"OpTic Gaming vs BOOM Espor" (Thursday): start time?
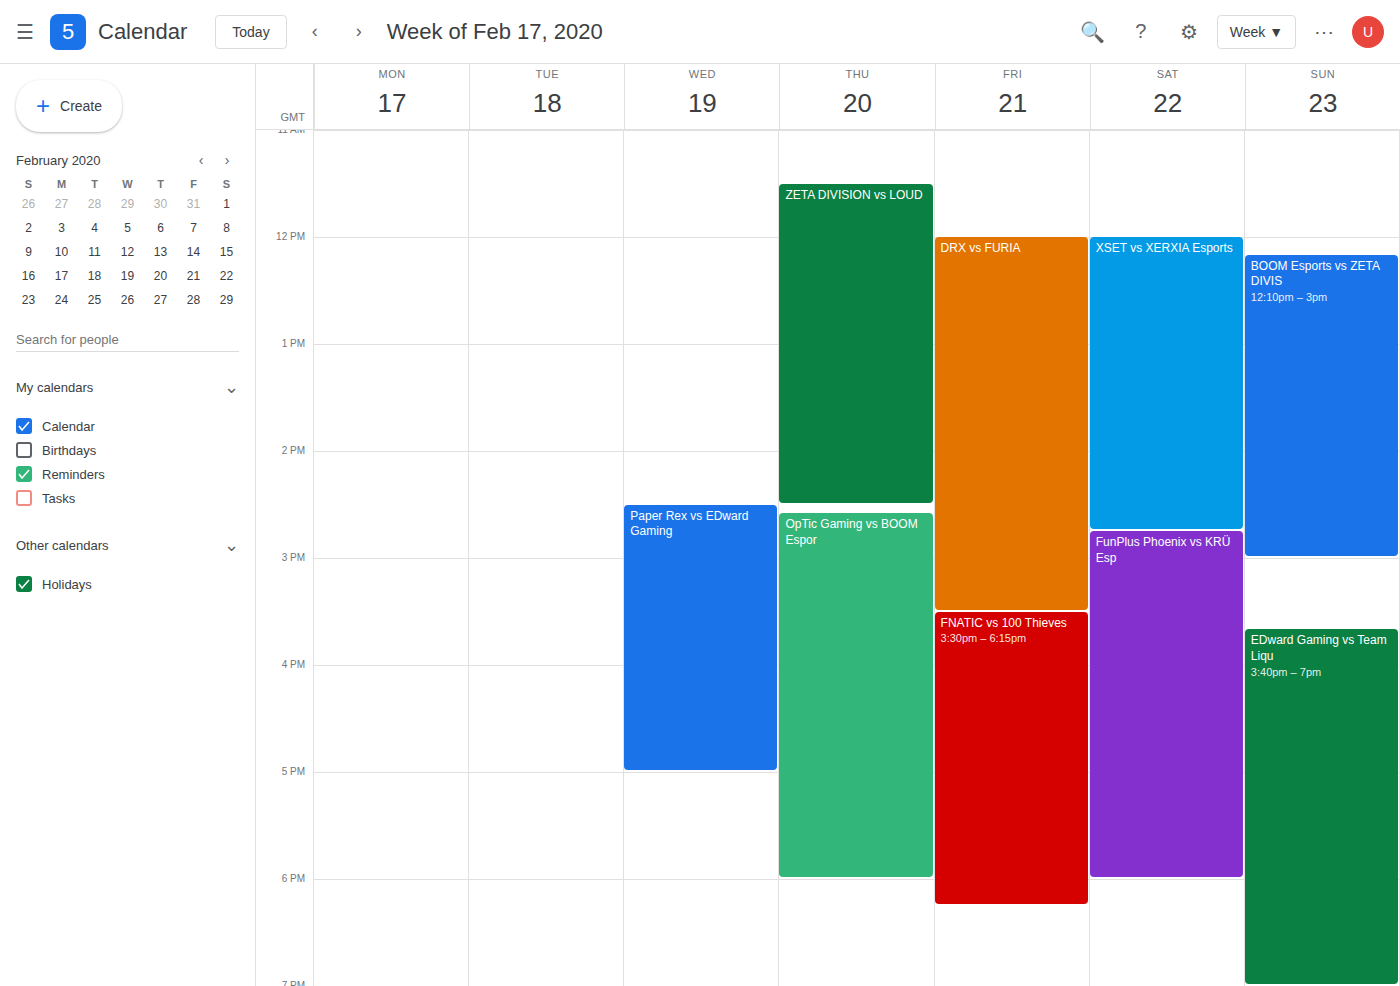
2:35 PM